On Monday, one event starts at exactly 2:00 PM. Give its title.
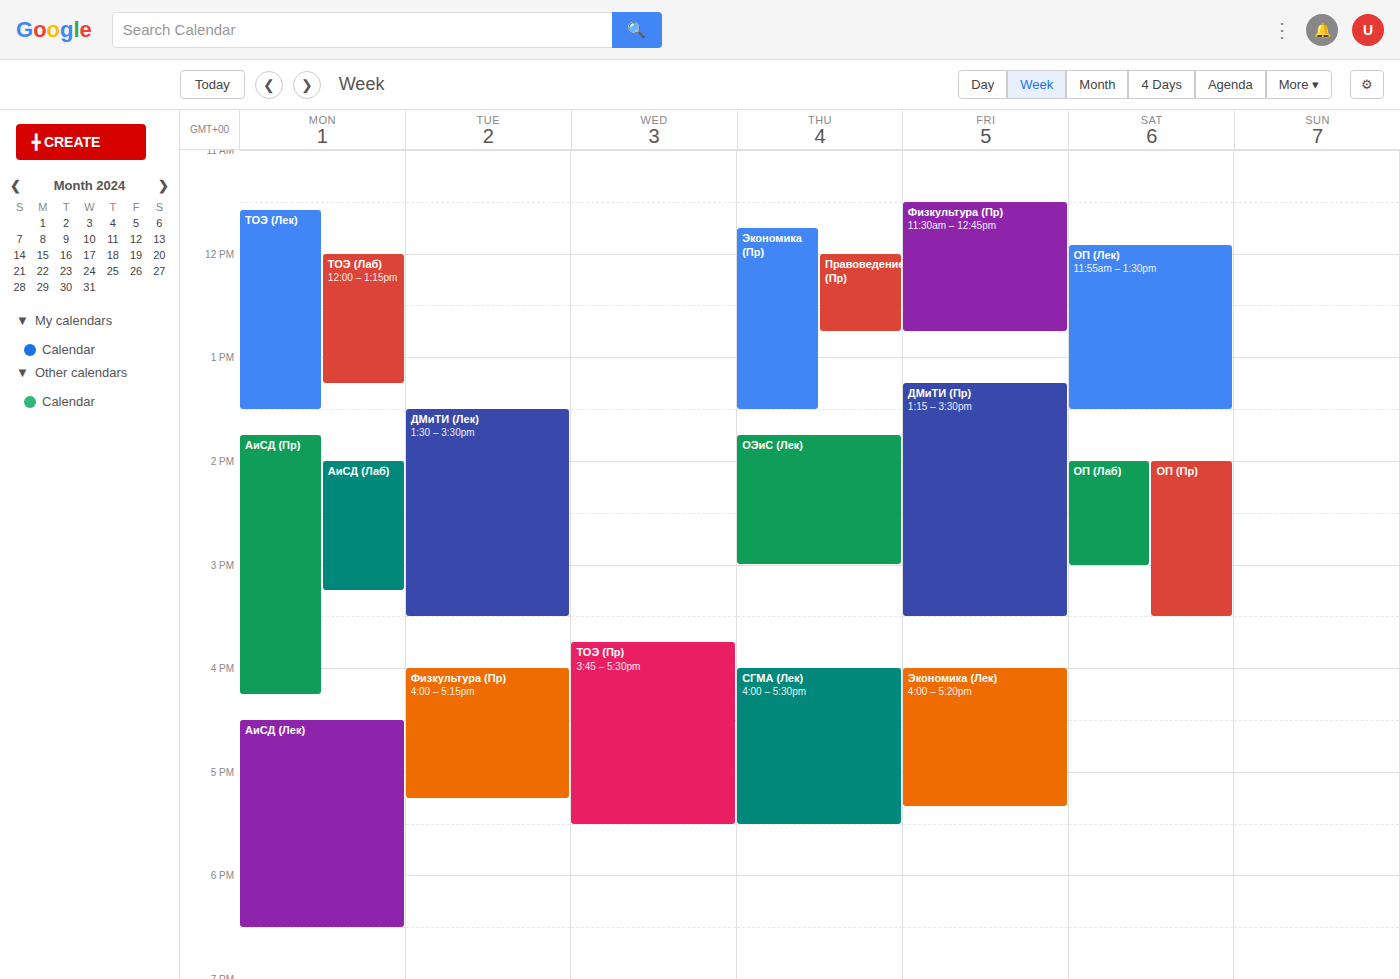
"АиСД (Лаб)"